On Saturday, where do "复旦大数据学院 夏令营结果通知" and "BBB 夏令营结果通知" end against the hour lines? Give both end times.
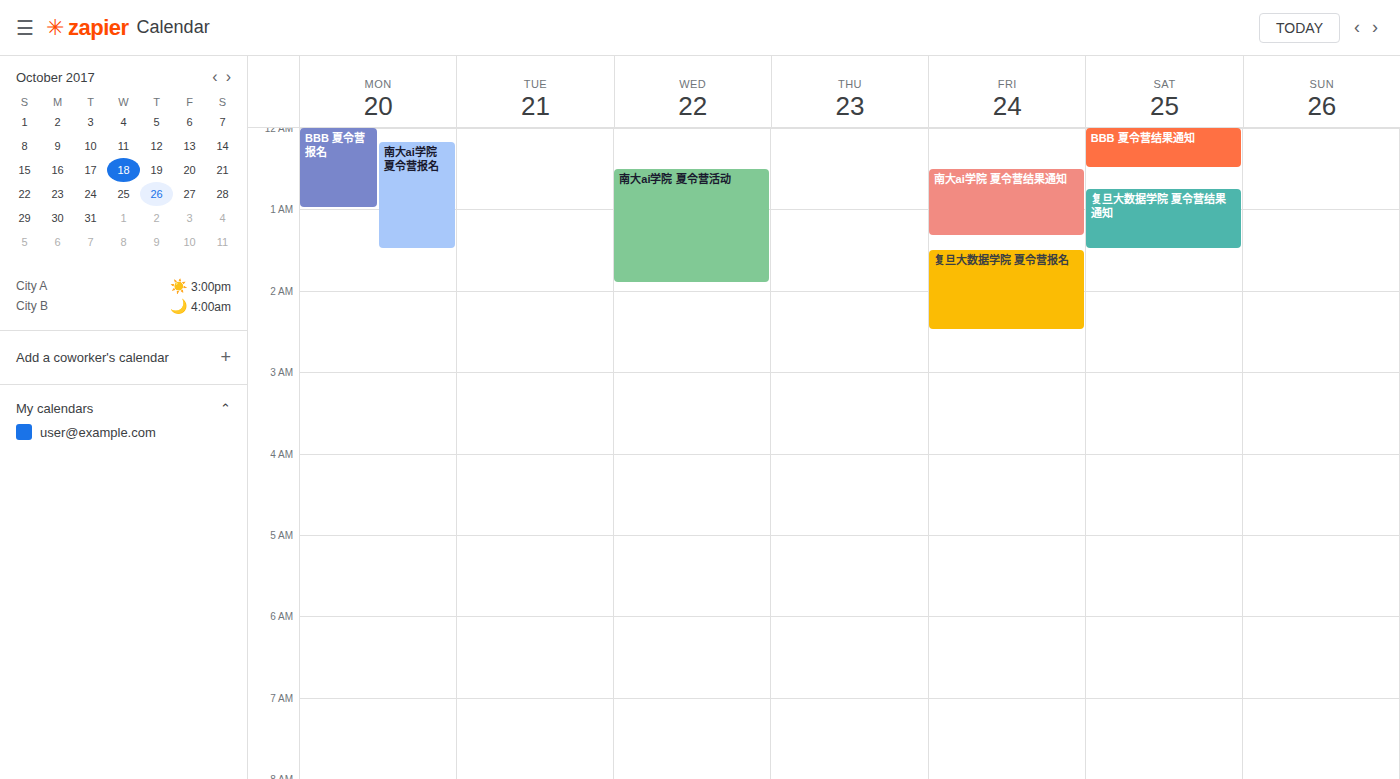
"复旦大数据学院 夏令营结果通知": 1:30 AM, halfway between the 1 AM and 2 AM lines. "BBB 夏令营结果通知": 12:30 AM, halfway between the 12 AM and 1 AM lines.